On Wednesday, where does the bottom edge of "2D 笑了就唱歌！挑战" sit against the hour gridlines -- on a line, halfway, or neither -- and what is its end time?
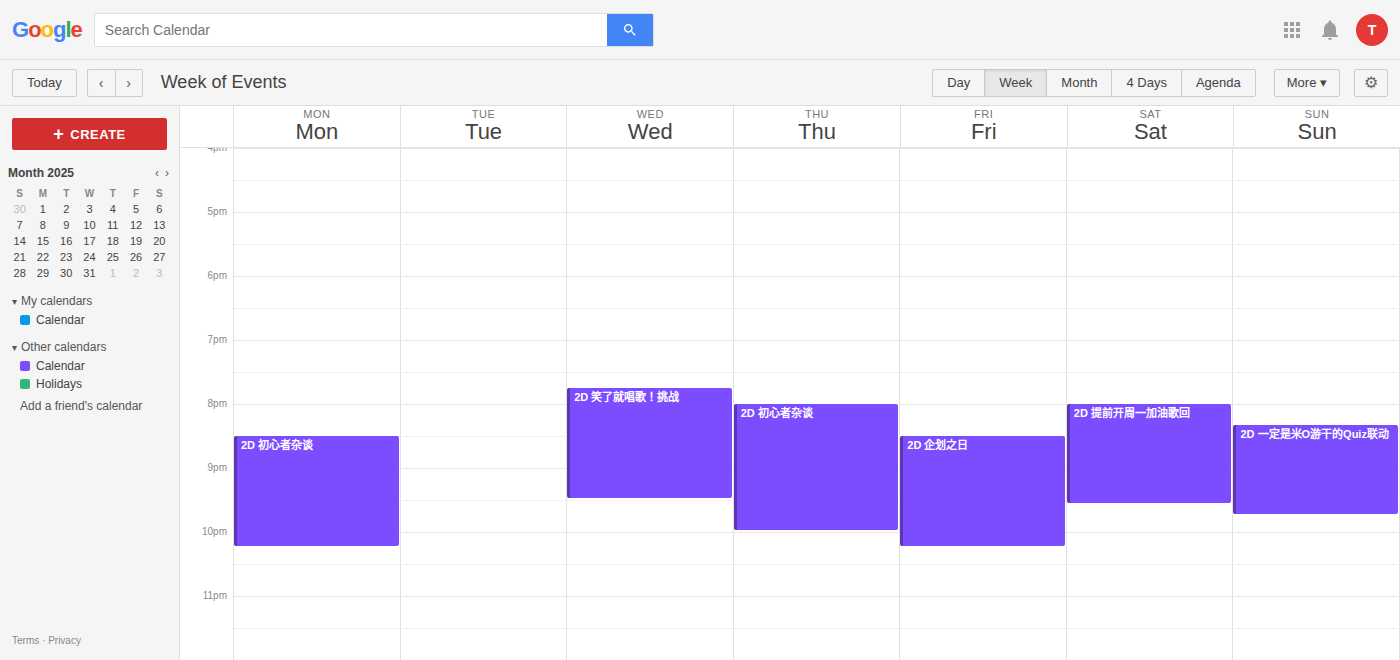
9:30 PM -- halfway between the 9 PM and 10 PM lines.